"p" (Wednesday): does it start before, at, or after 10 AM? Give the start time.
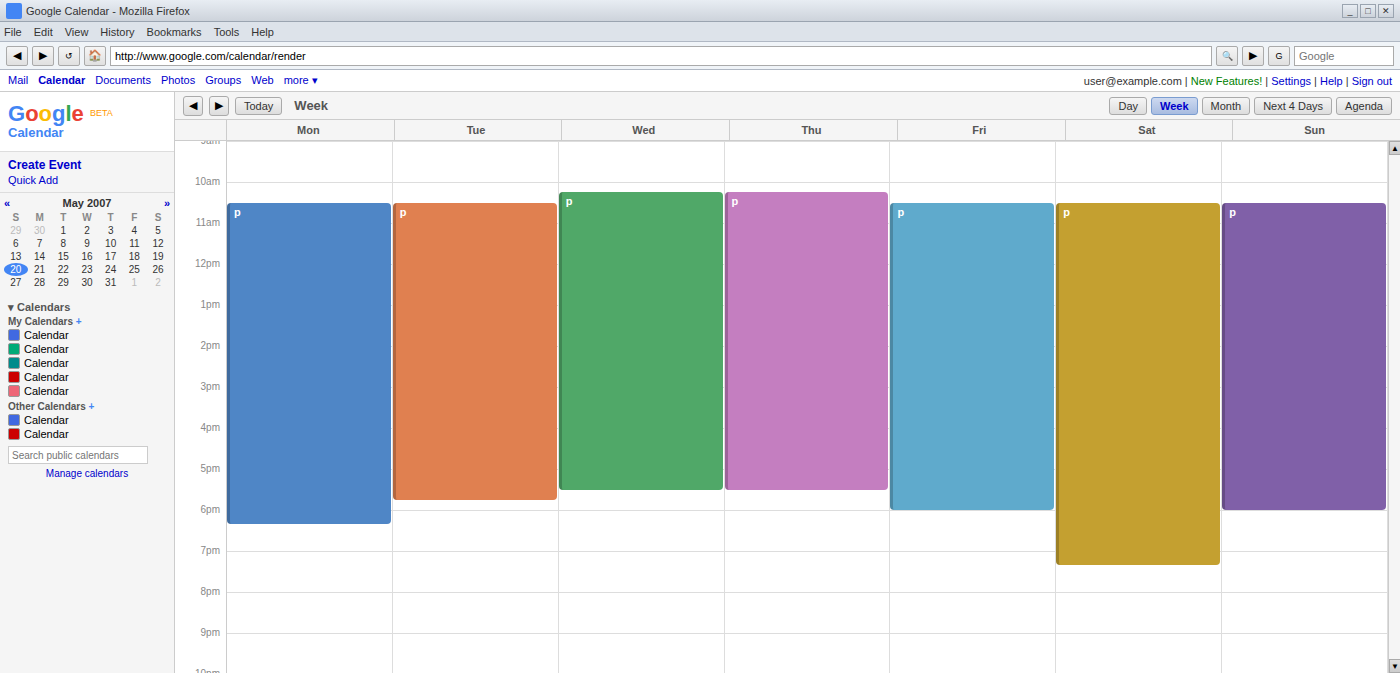
10:15 AM -- after 10 AM, 15 minutes below the 10 AM line.